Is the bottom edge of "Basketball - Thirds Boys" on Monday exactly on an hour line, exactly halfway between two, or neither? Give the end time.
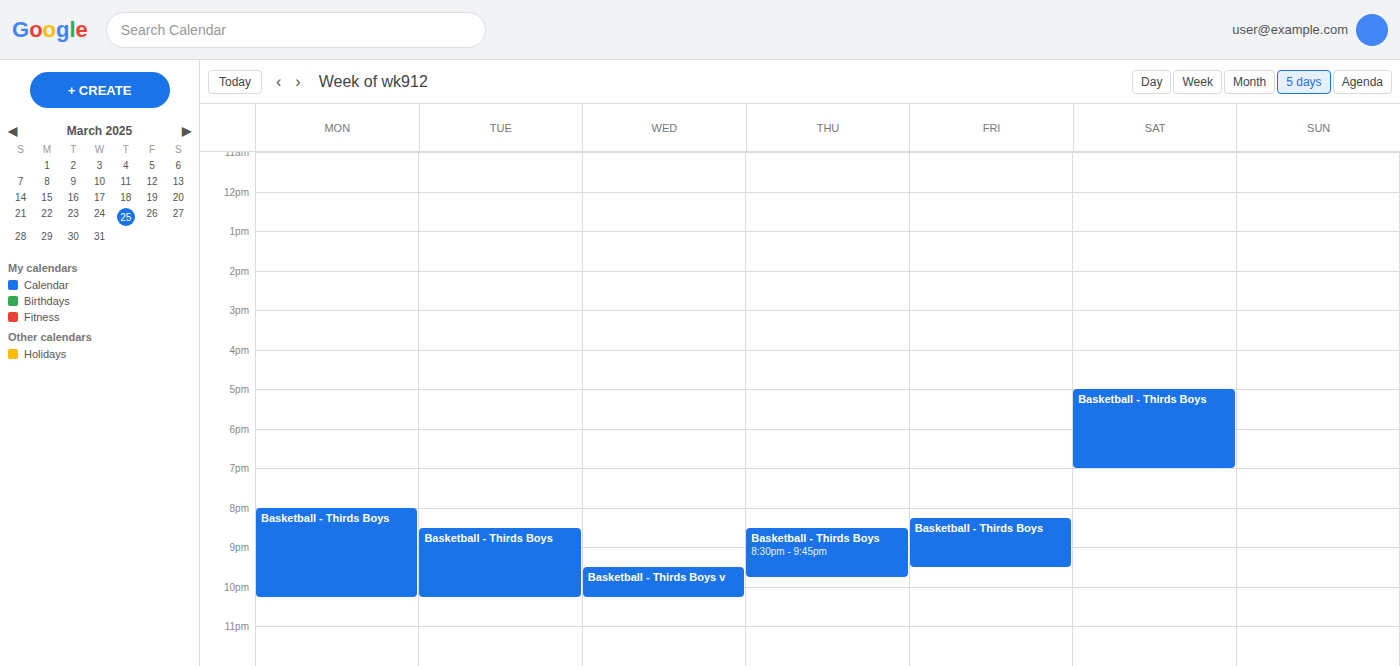
10:15 PM -- neither: a quarter of the way from the 10 PM line to the 11 PM line.